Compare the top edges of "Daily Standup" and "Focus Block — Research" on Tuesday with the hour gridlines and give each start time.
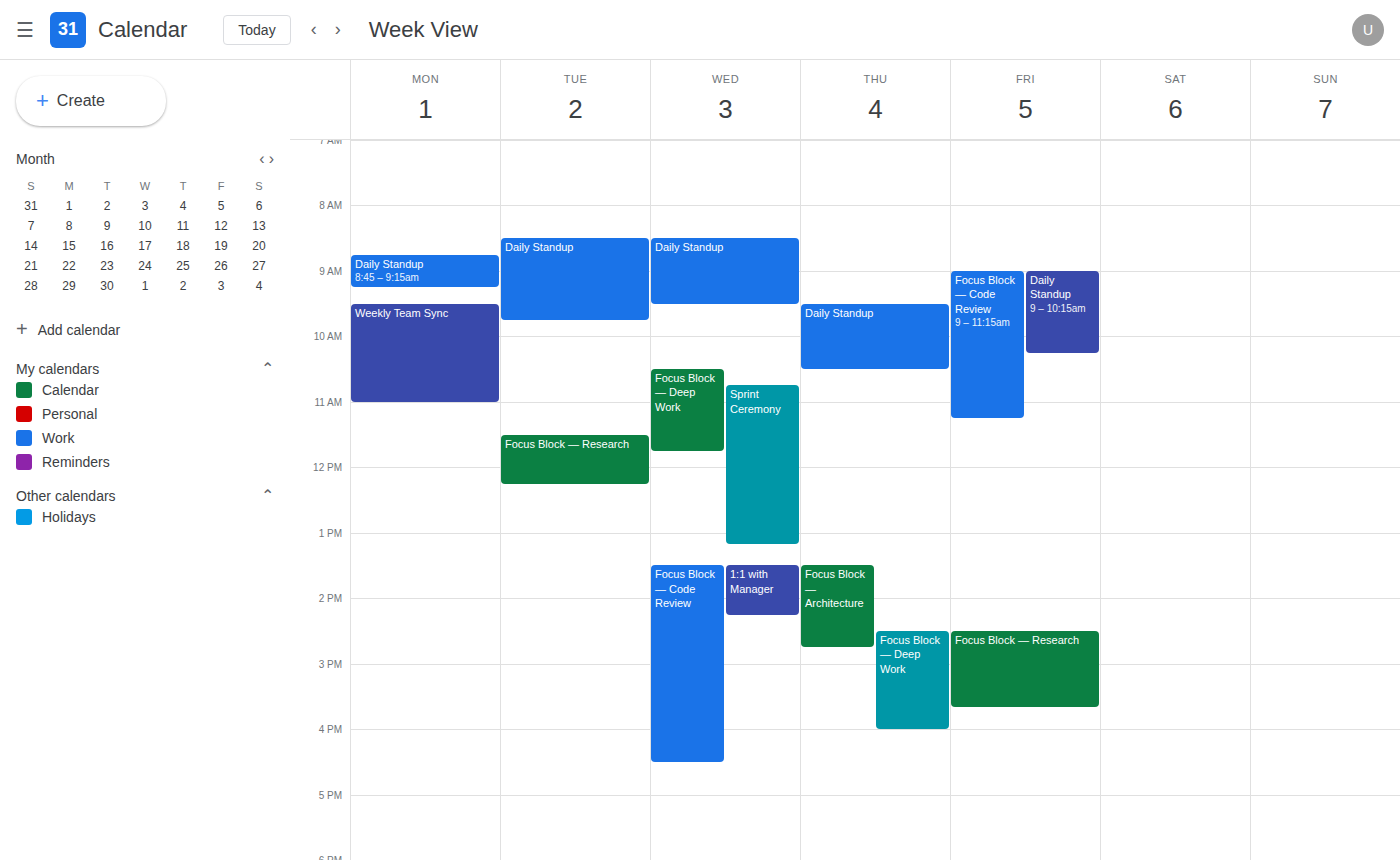
"Daily Standup": 8:30 AM, halfway between the 8 AM and 9 AM lines. "Focus Block — Research": 11:30 AM, halfway between the 11 AM and 12 PM lines.